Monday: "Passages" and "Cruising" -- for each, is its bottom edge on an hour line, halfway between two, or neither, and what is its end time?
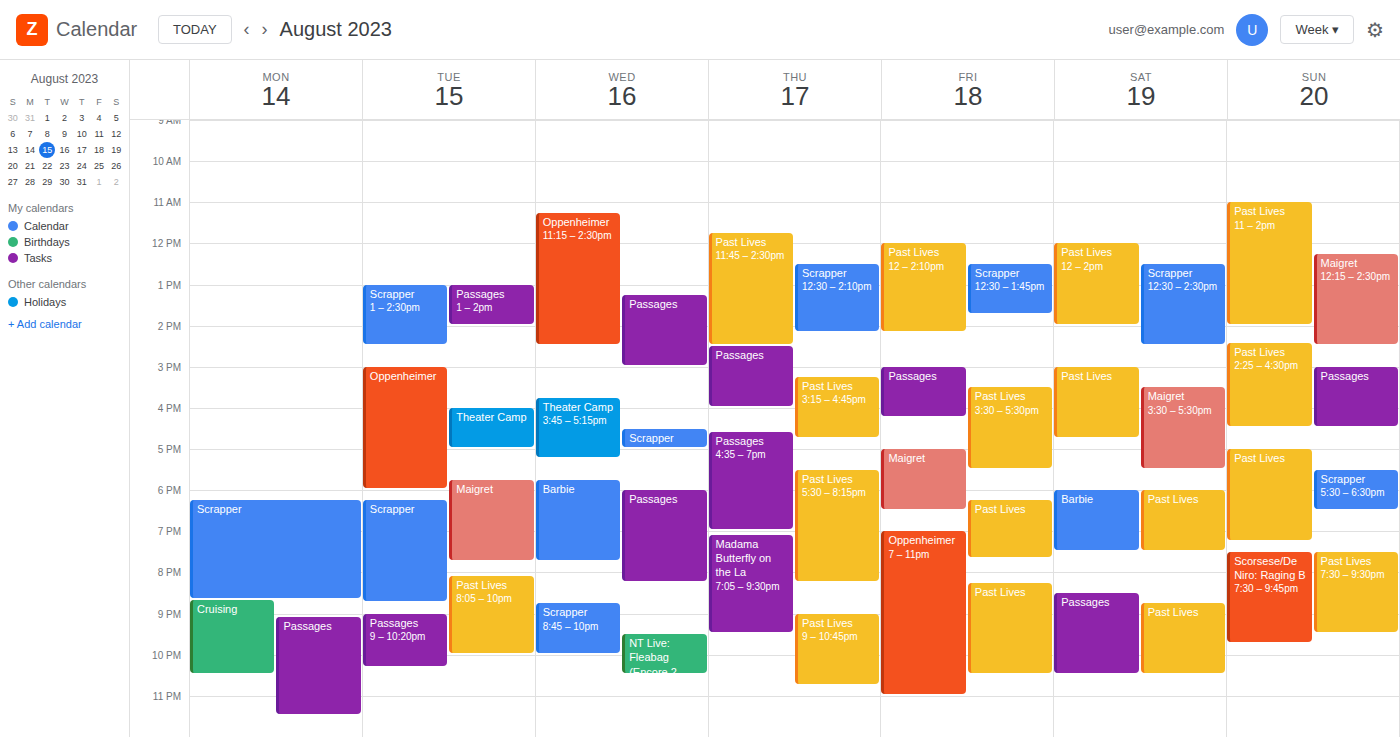
"Passages": 23:30, halfway between the 23:00 and 24:00 lines. "Cruising": 22:30, halfway between the 22:00 and 23:00 lines.